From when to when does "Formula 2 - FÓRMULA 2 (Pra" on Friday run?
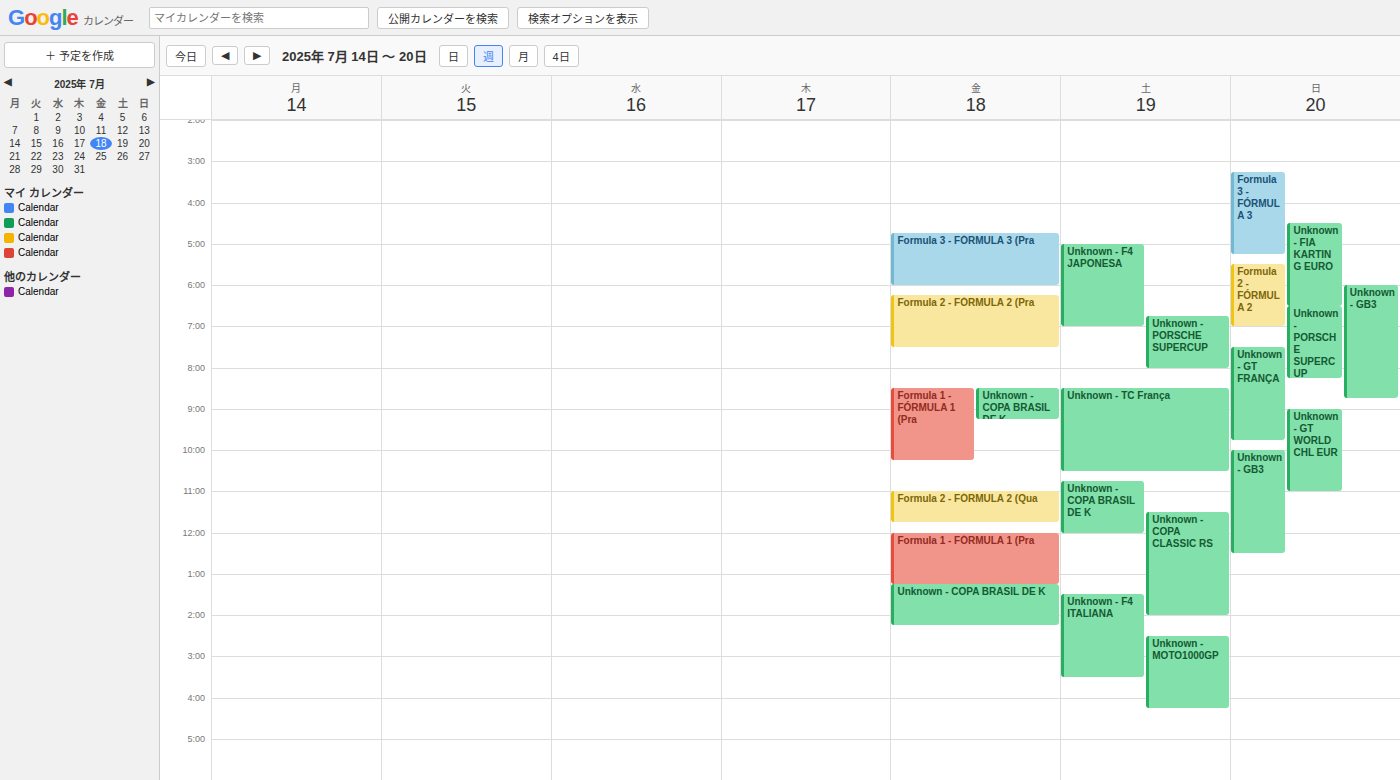
6:15 AM to 7:30 AM